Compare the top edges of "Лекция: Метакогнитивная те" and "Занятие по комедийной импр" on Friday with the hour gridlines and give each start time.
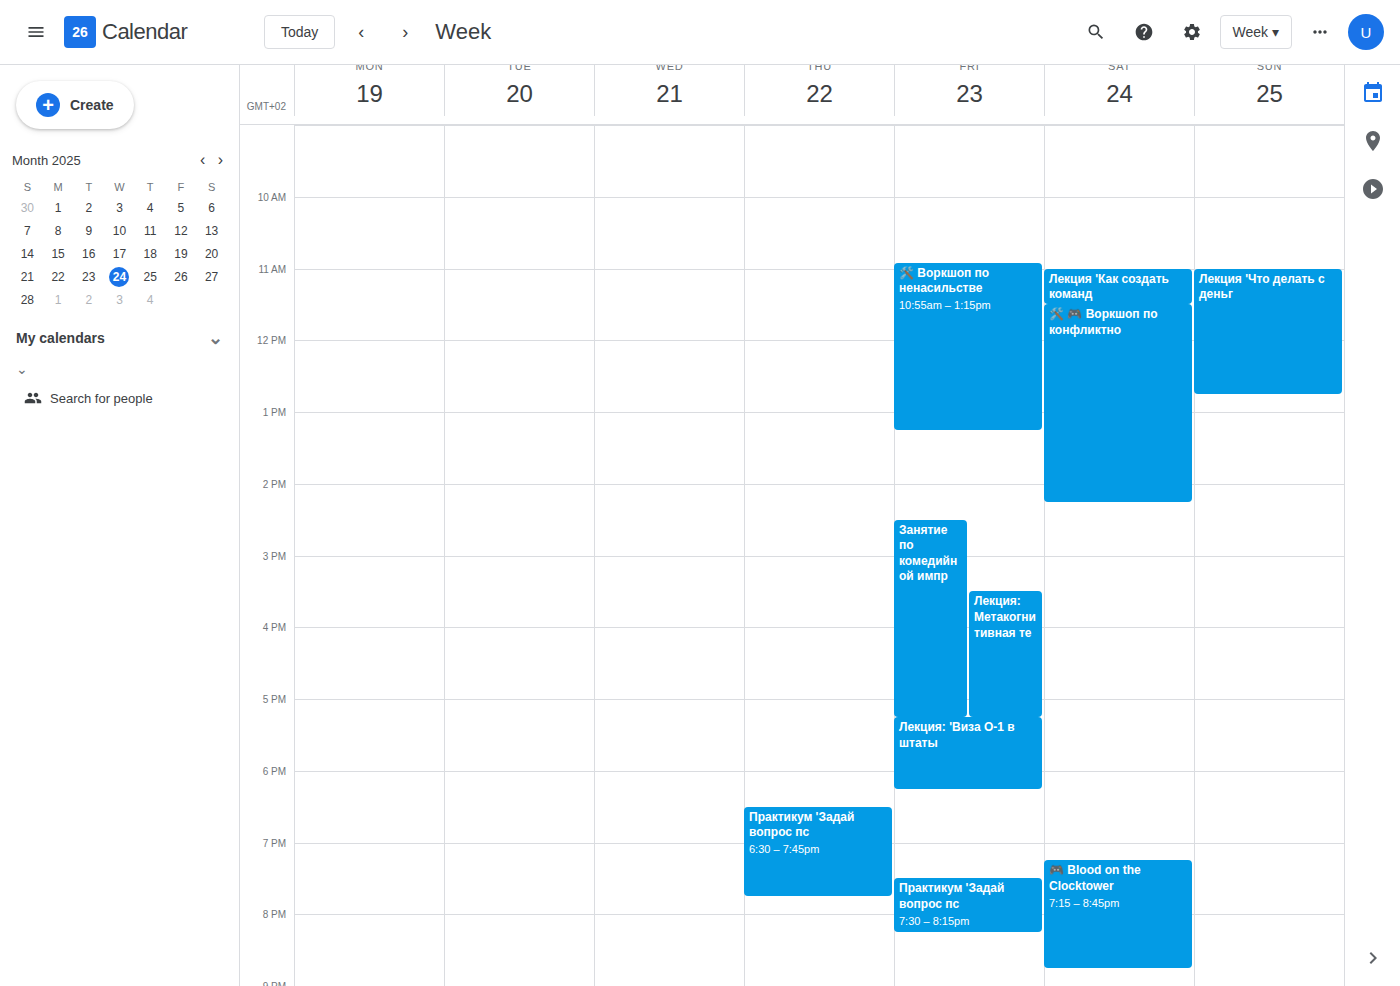
"Лекция: Метакогнитивная те": 3:30 PM, halfway between the 3 PM and 4 PM lines. "Занятие по комедийной импр": 2:30 PM, halfway between the 2 PM and 3 PM lines.